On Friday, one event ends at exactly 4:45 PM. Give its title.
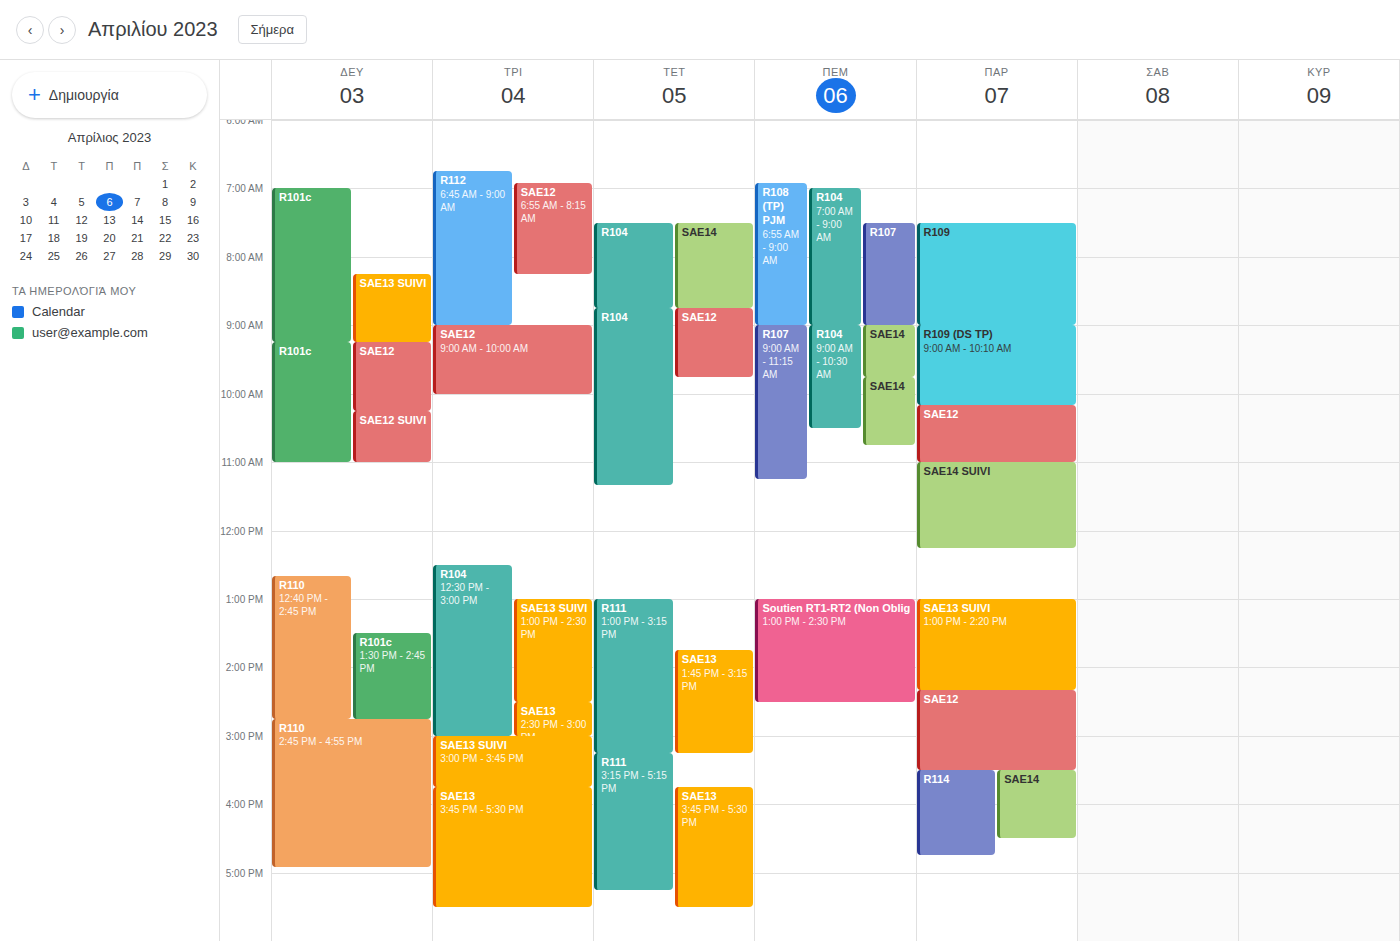
"R114"